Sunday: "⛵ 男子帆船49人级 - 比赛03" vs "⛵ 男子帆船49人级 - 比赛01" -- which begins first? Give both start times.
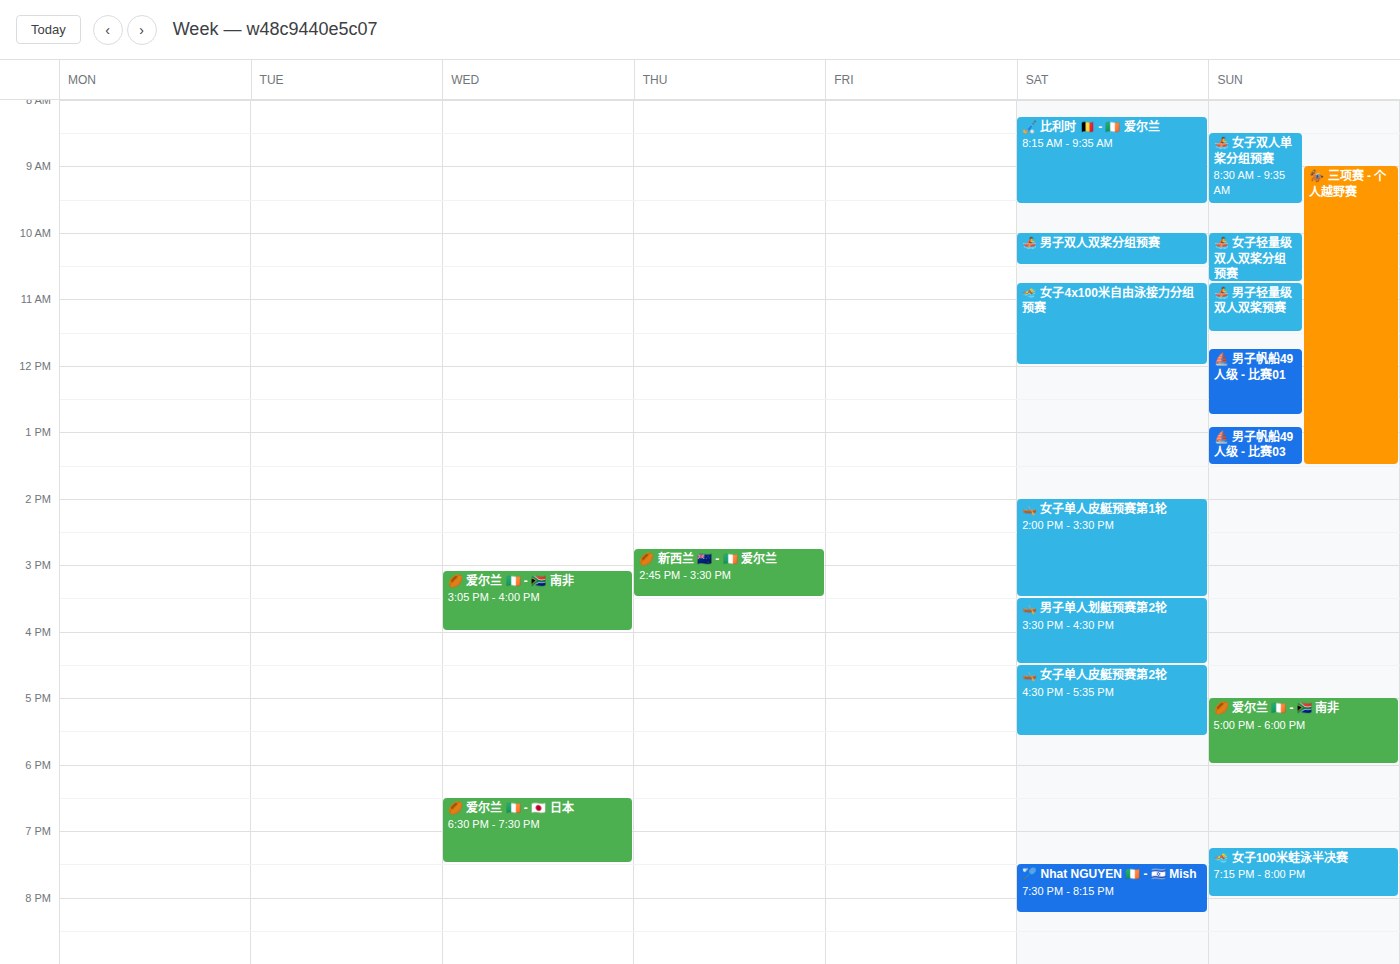
"⛵ 男子帆船49人级 - 比赛01" 11:45 AM; "⛵ 男子帆船49人级 - 比赛03" 12:55 PM.